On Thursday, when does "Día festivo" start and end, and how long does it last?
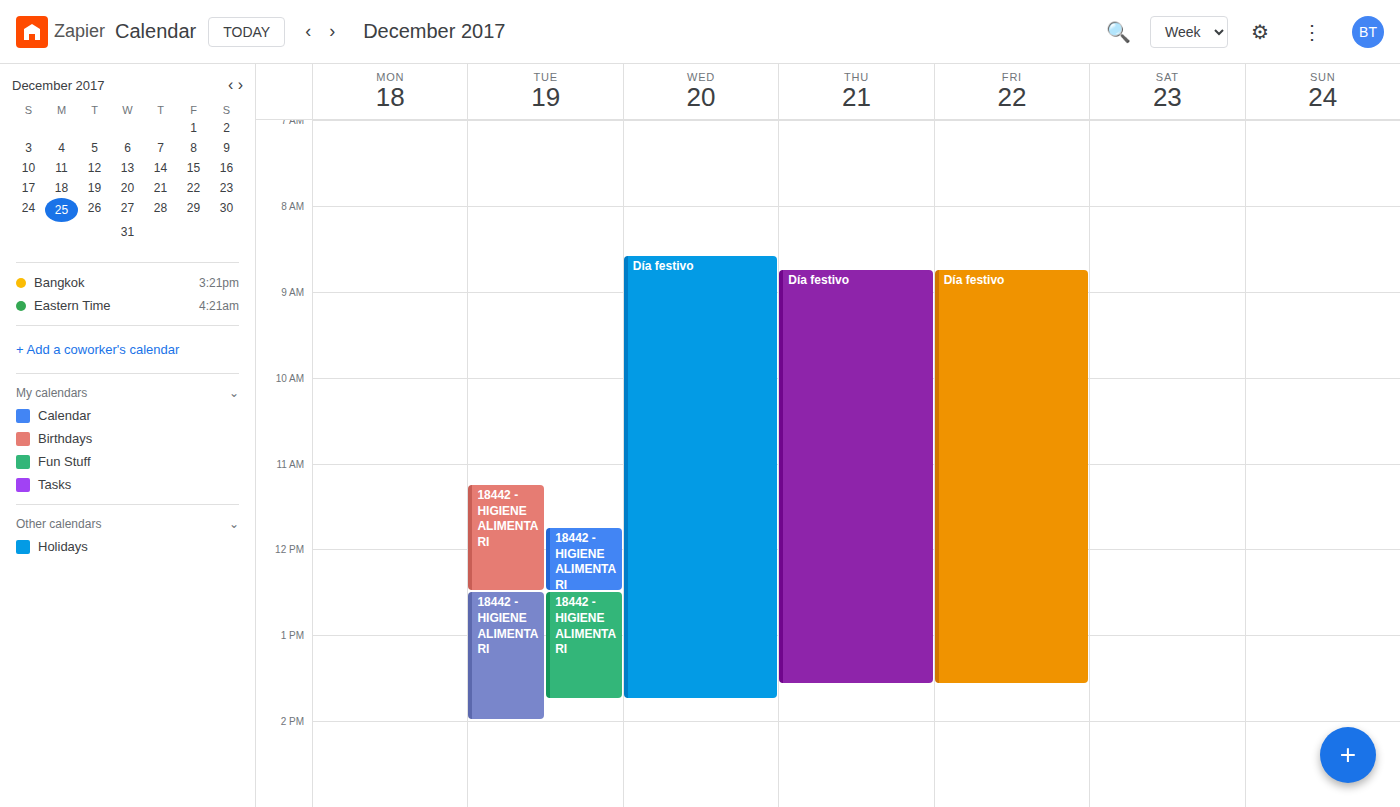
08:45 to 13:35, 4 hours 50 minutes